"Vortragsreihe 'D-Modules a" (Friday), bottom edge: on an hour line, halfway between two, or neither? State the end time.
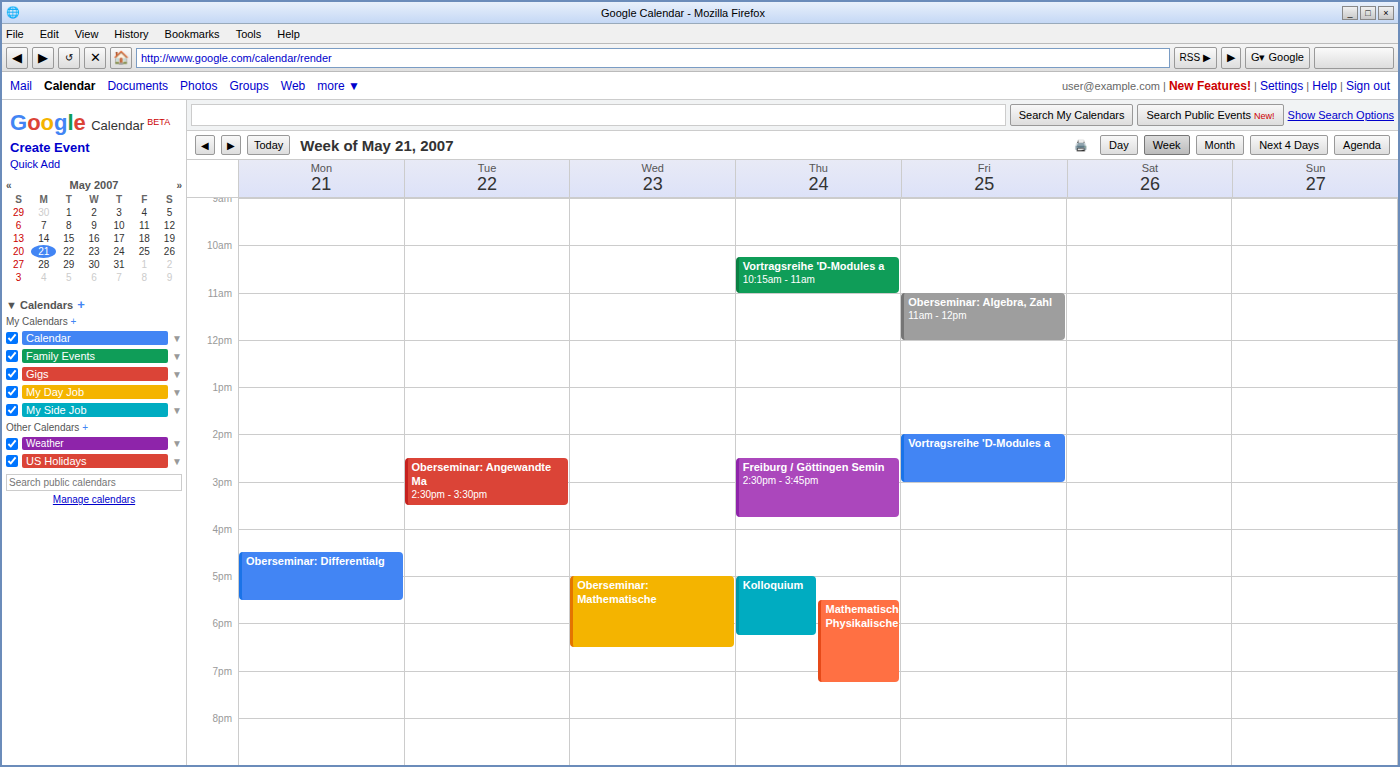
15:00 -- exactly on the 15:00 line.